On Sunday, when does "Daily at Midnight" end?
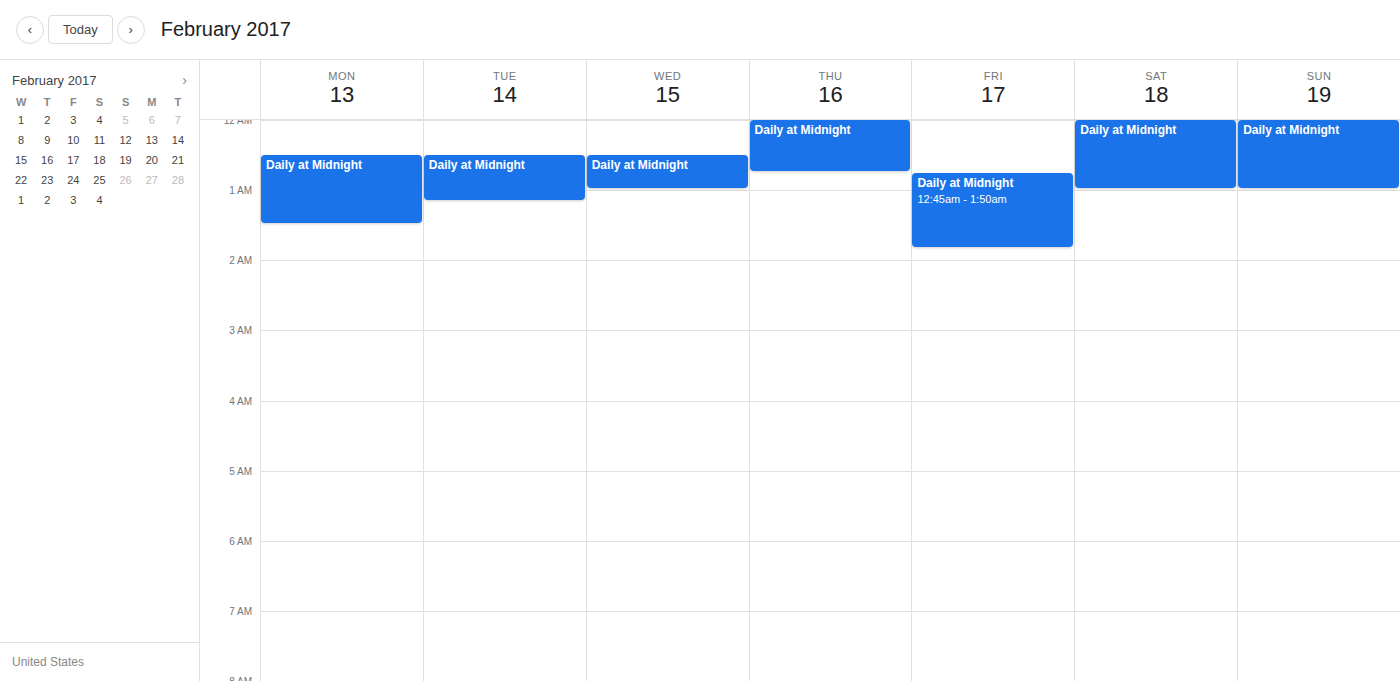
1:00 AM